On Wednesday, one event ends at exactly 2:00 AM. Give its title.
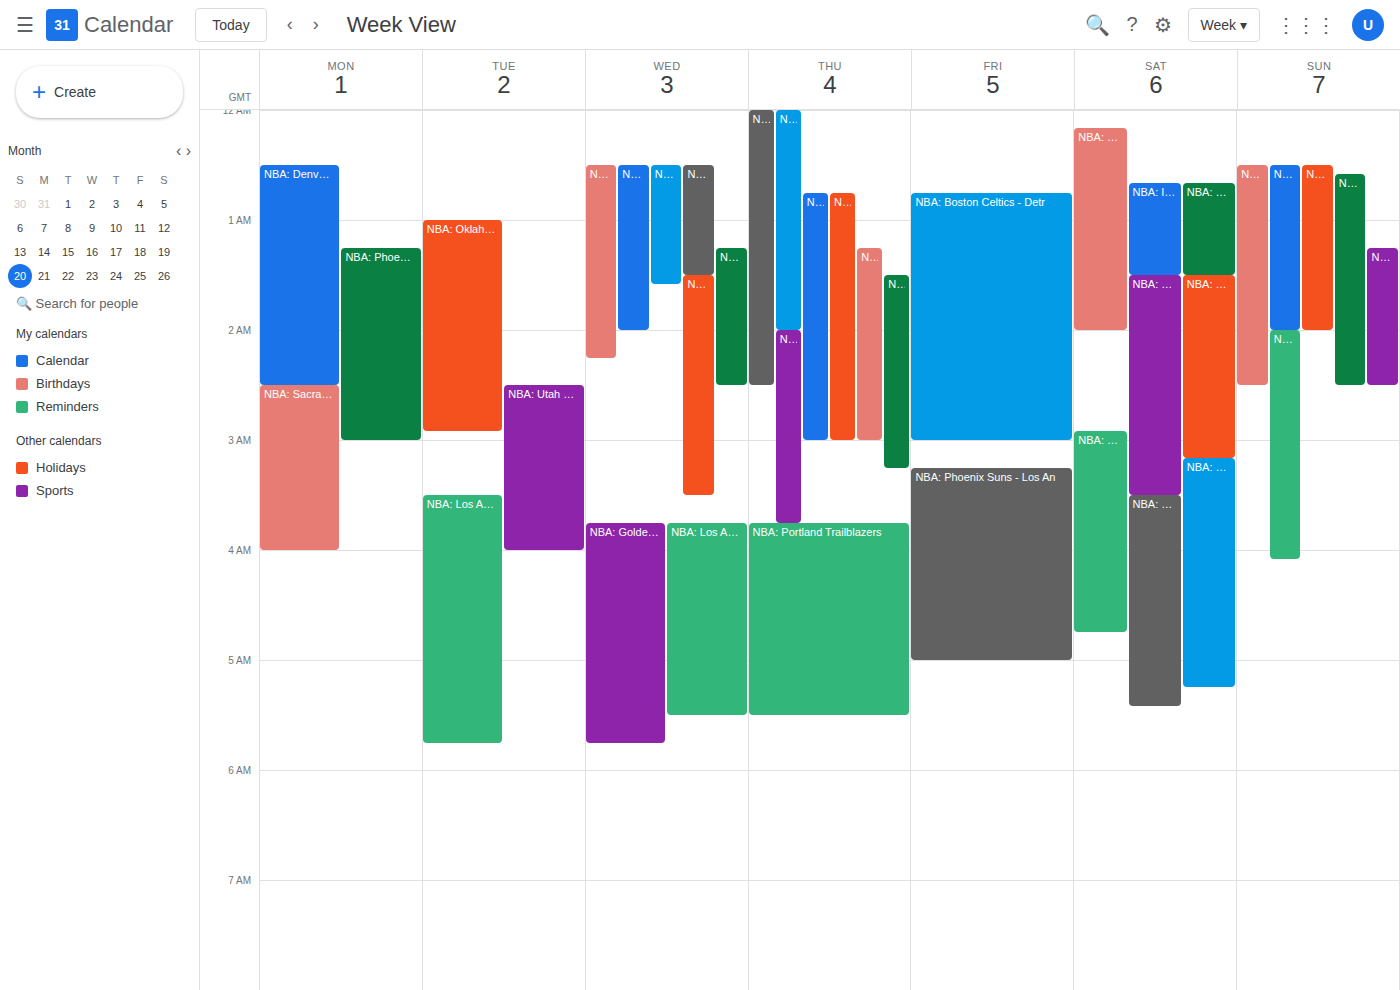
"NBA: Washington Wizards"